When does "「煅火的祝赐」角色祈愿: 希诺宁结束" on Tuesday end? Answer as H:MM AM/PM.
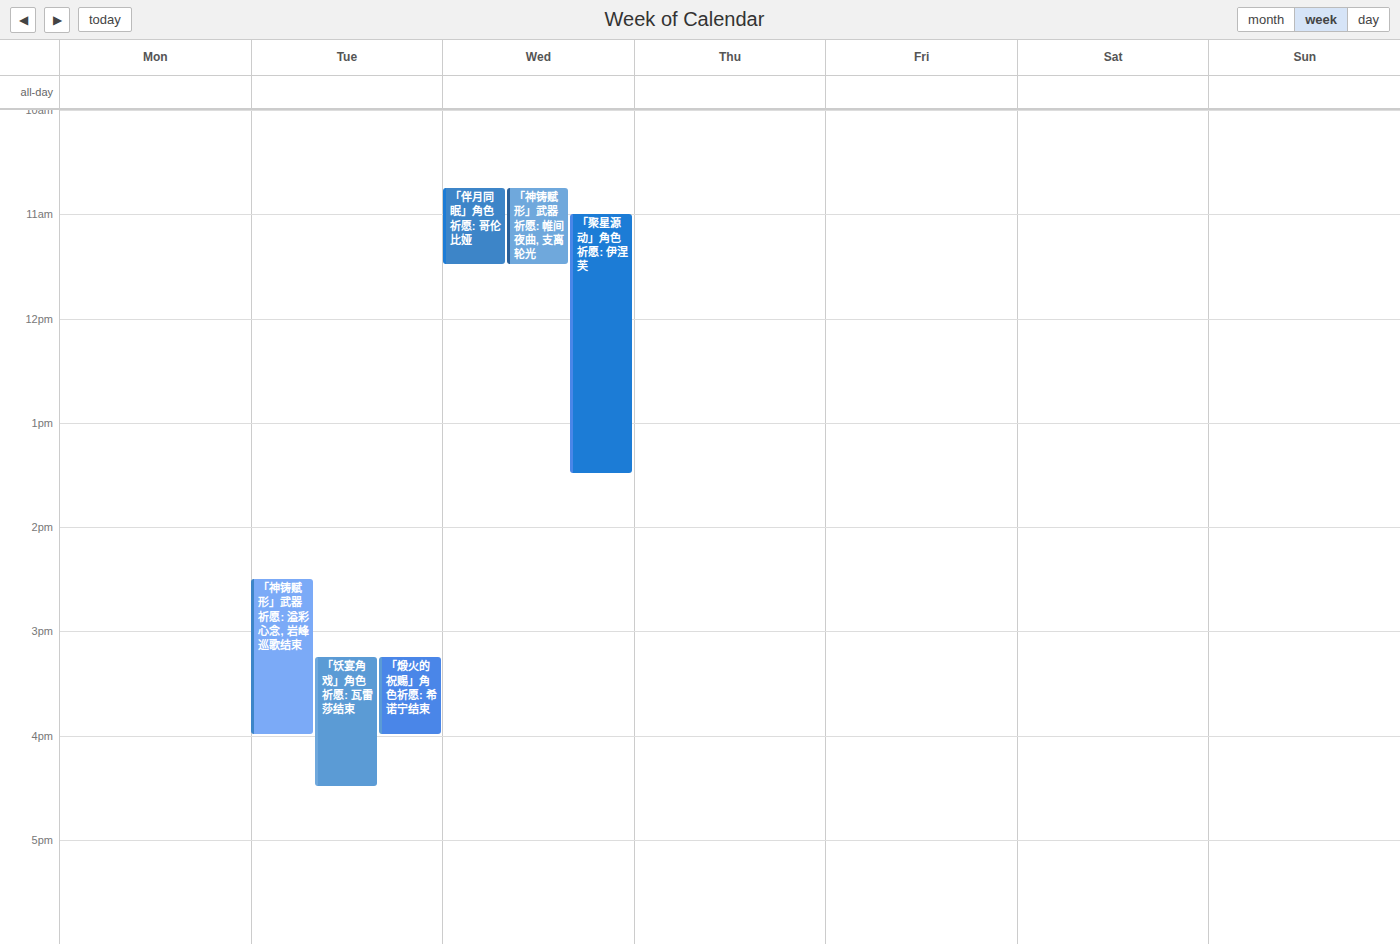
4:00 PM